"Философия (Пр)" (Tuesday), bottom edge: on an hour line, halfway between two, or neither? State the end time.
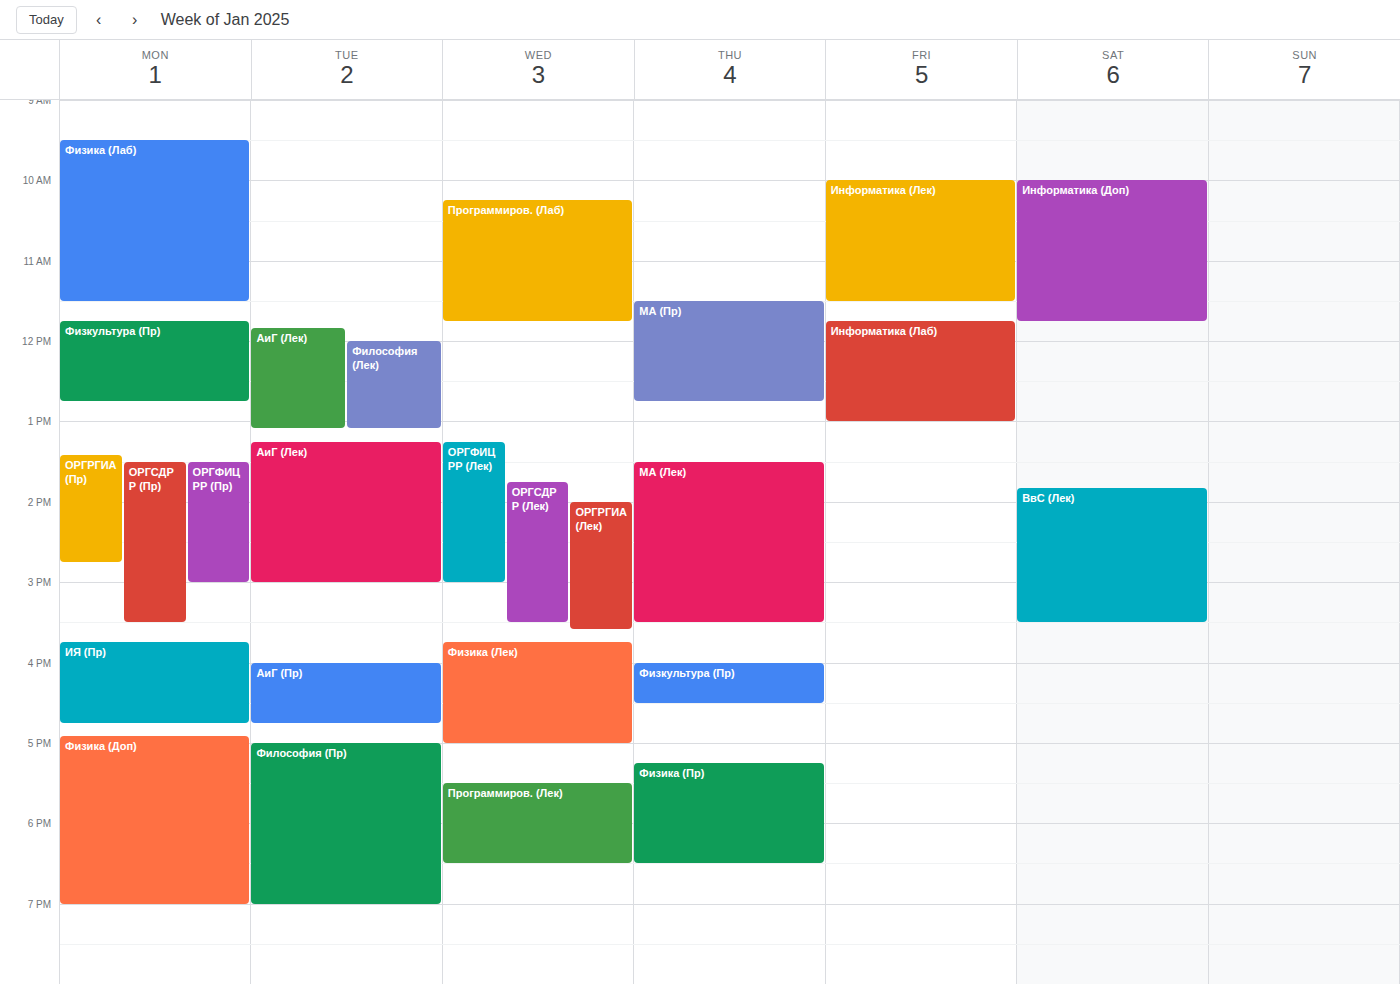
7:00 PM -- exactly on the 7 PM line.